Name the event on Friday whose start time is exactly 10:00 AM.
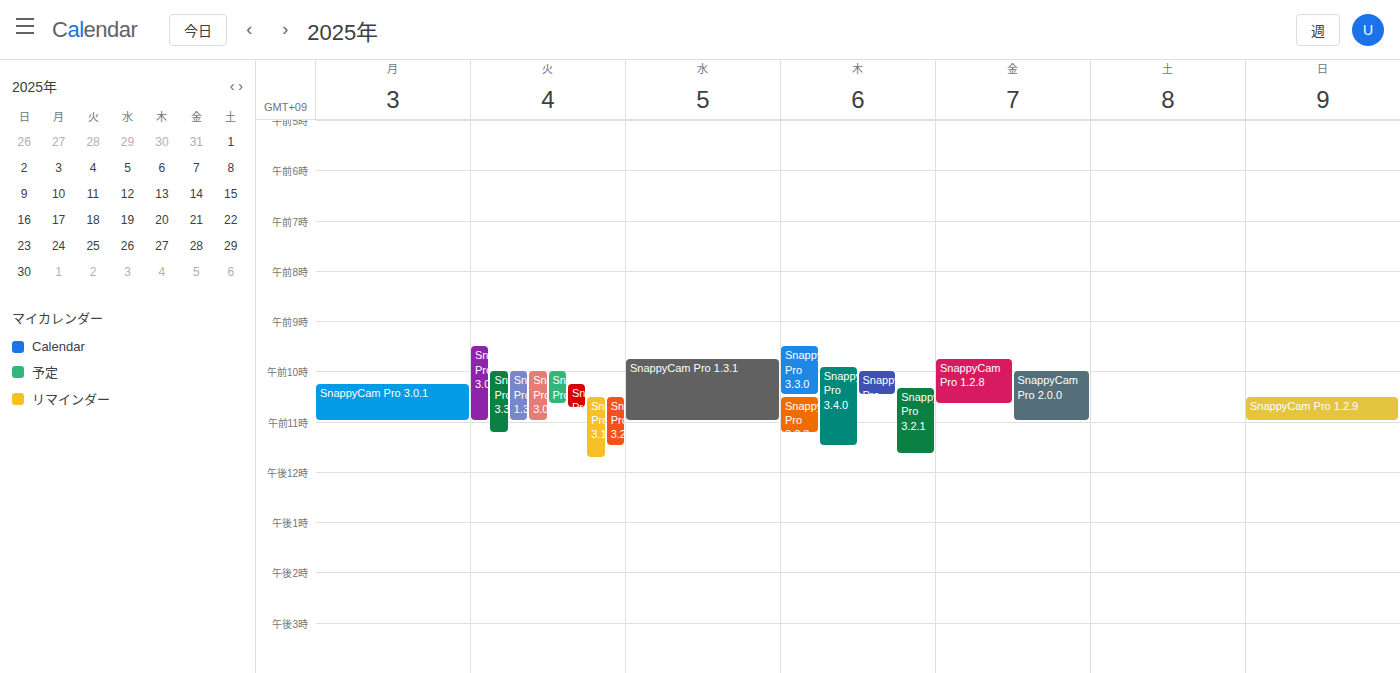
"SnappyCam Pro 2.0.0"